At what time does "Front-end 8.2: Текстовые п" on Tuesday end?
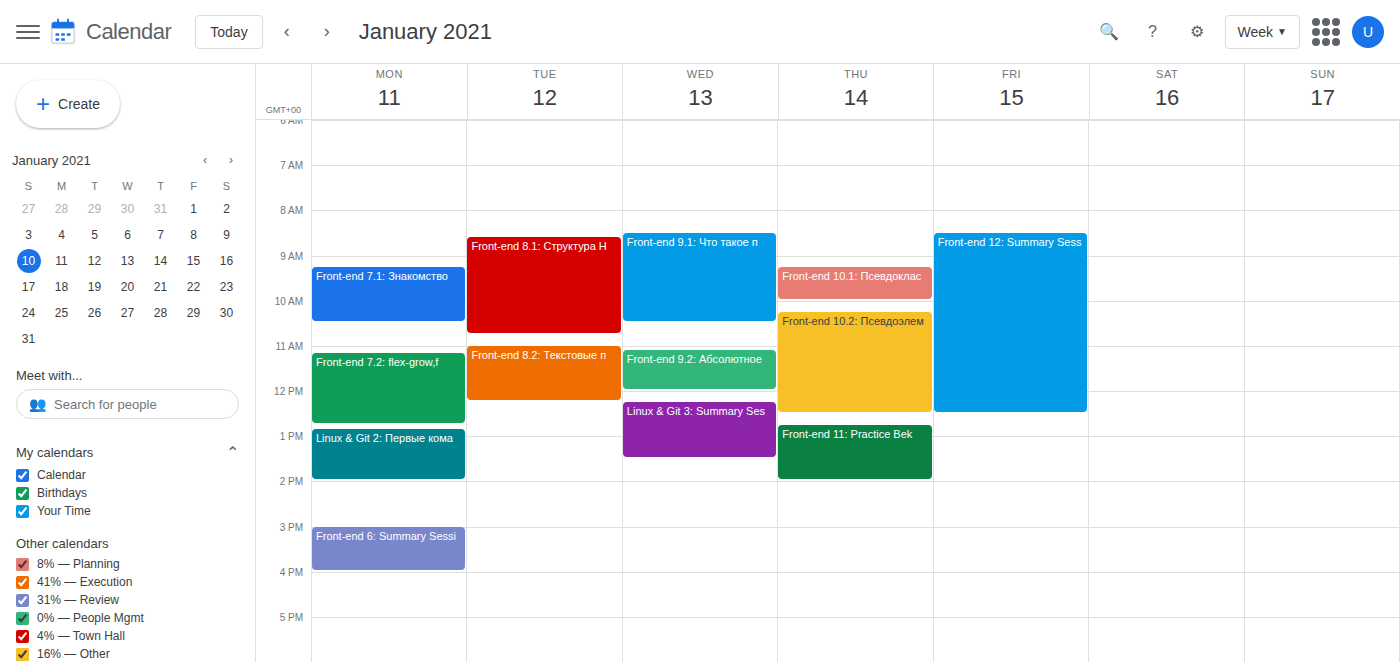
12:15